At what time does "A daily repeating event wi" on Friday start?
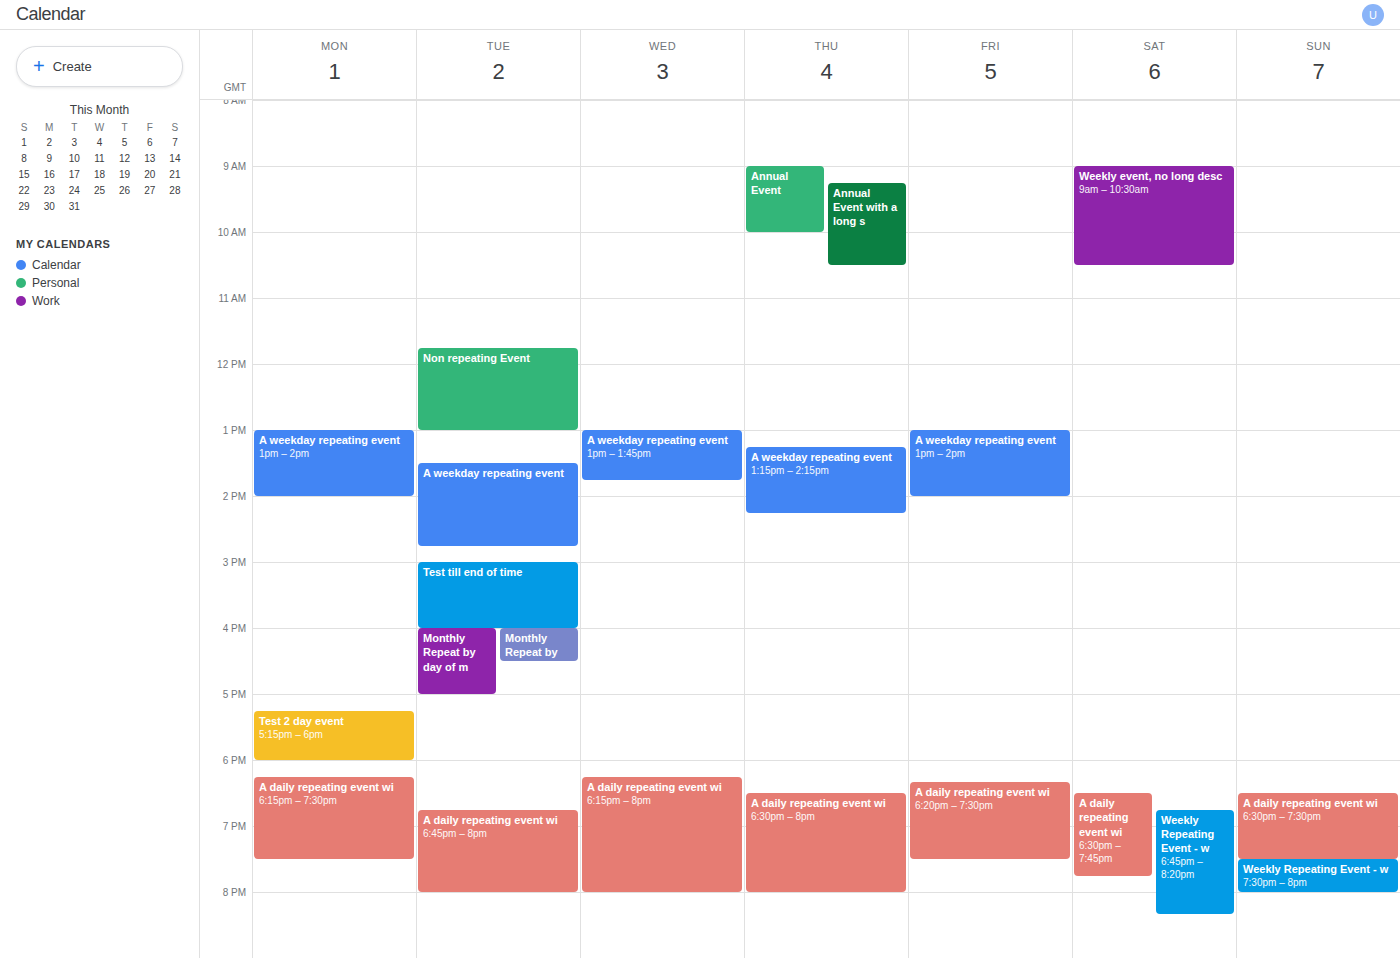
6:20 PM